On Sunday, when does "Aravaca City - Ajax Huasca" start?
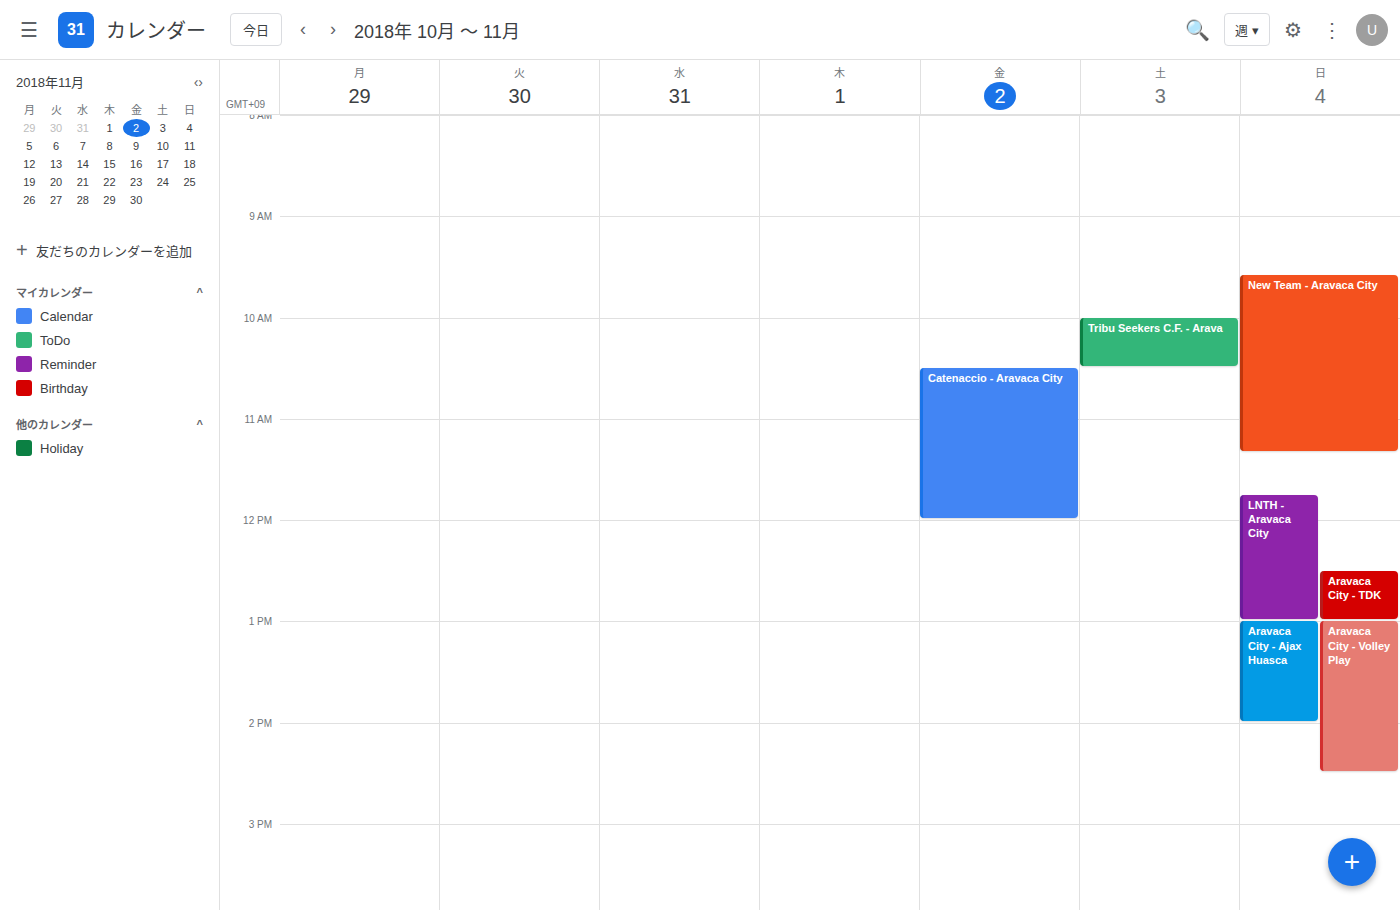
1:00 PM